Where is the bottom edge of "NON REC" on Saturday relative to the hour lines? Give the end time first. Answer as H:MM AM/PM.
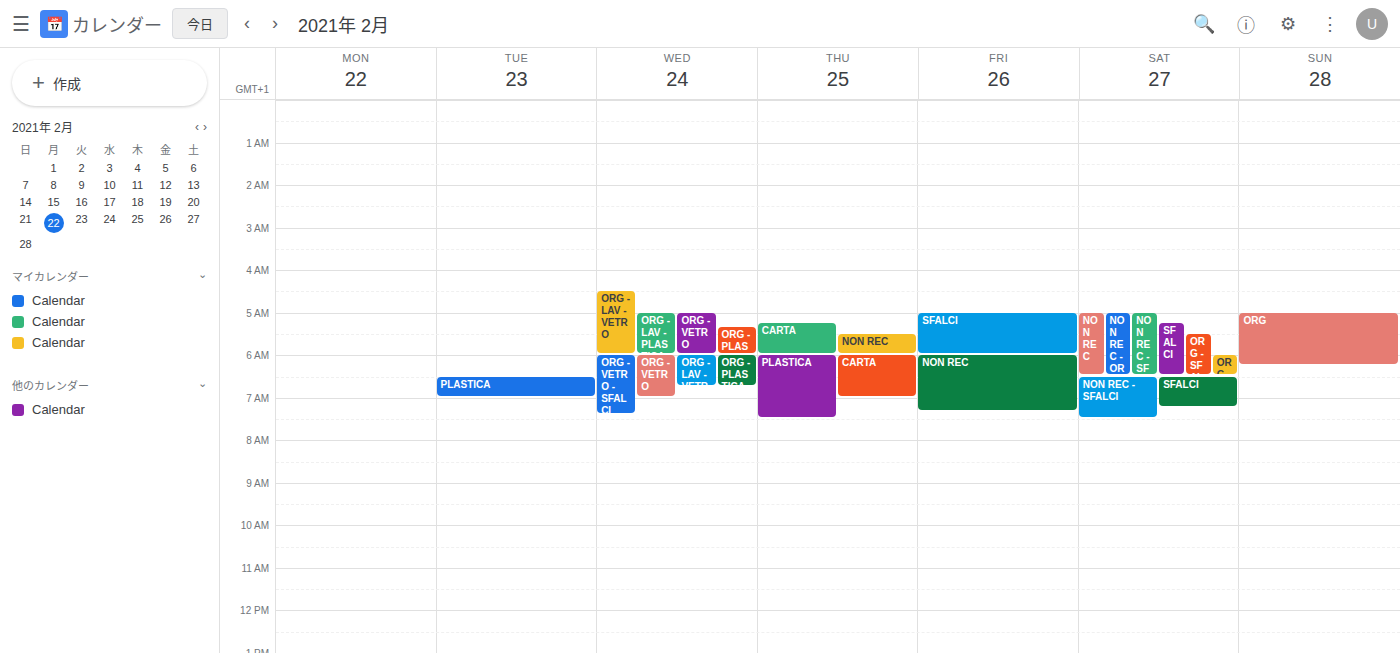
6:30 AM -- halfway between the 6 AM and 7 AM lines.